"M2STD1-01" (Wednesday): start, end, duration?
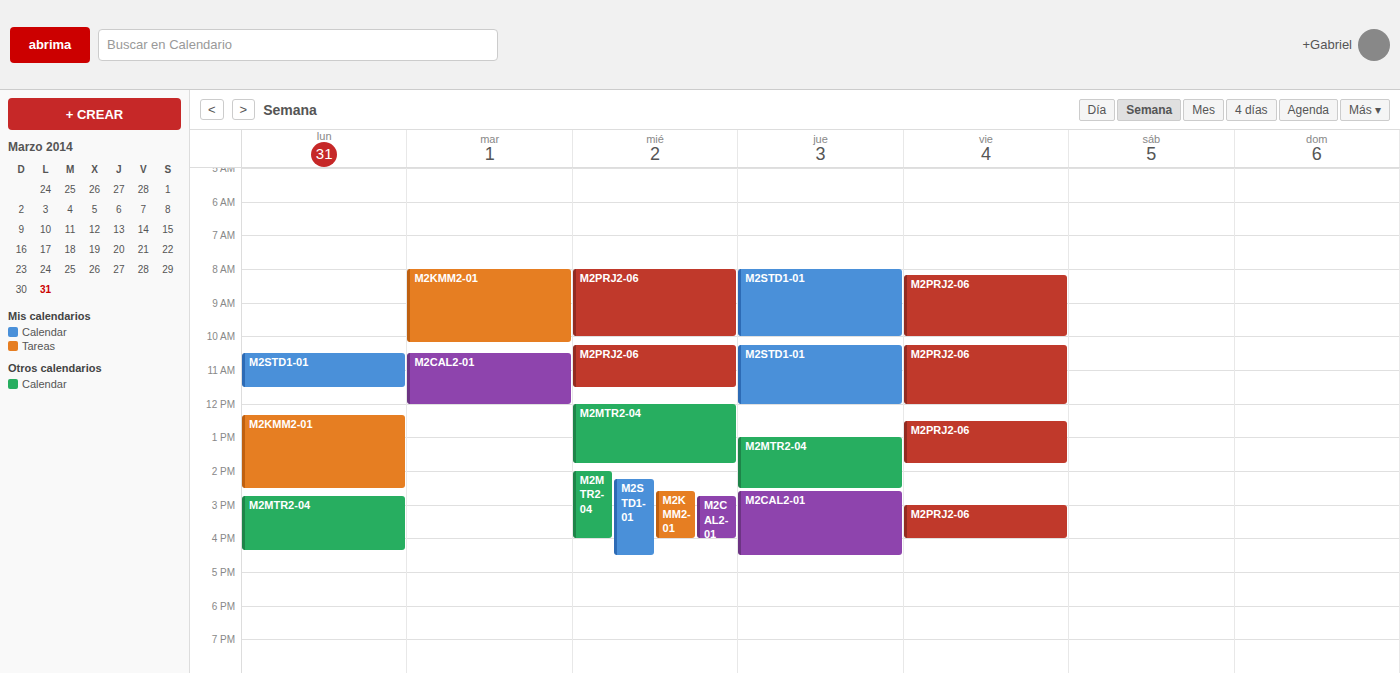
2:15 PM to 4:30 PM, 2 hours 15 minutes